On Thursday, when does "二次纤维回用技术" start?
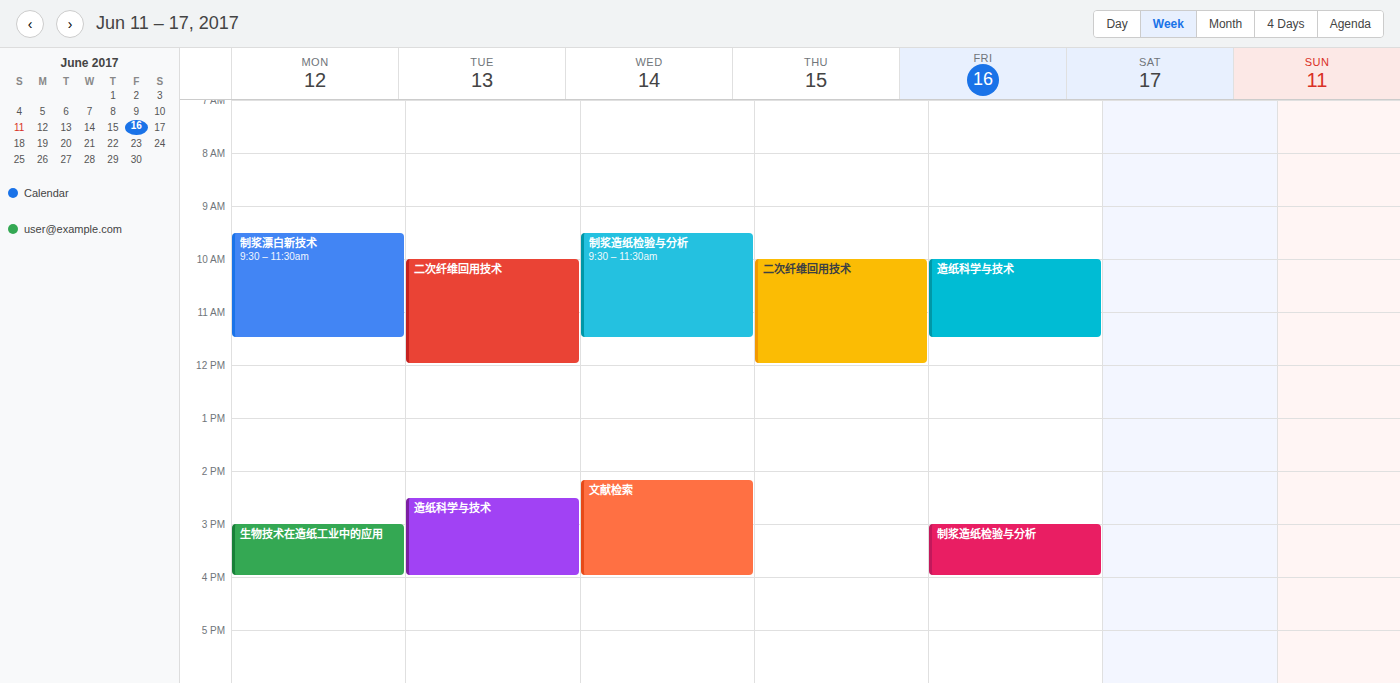
10:00 AM